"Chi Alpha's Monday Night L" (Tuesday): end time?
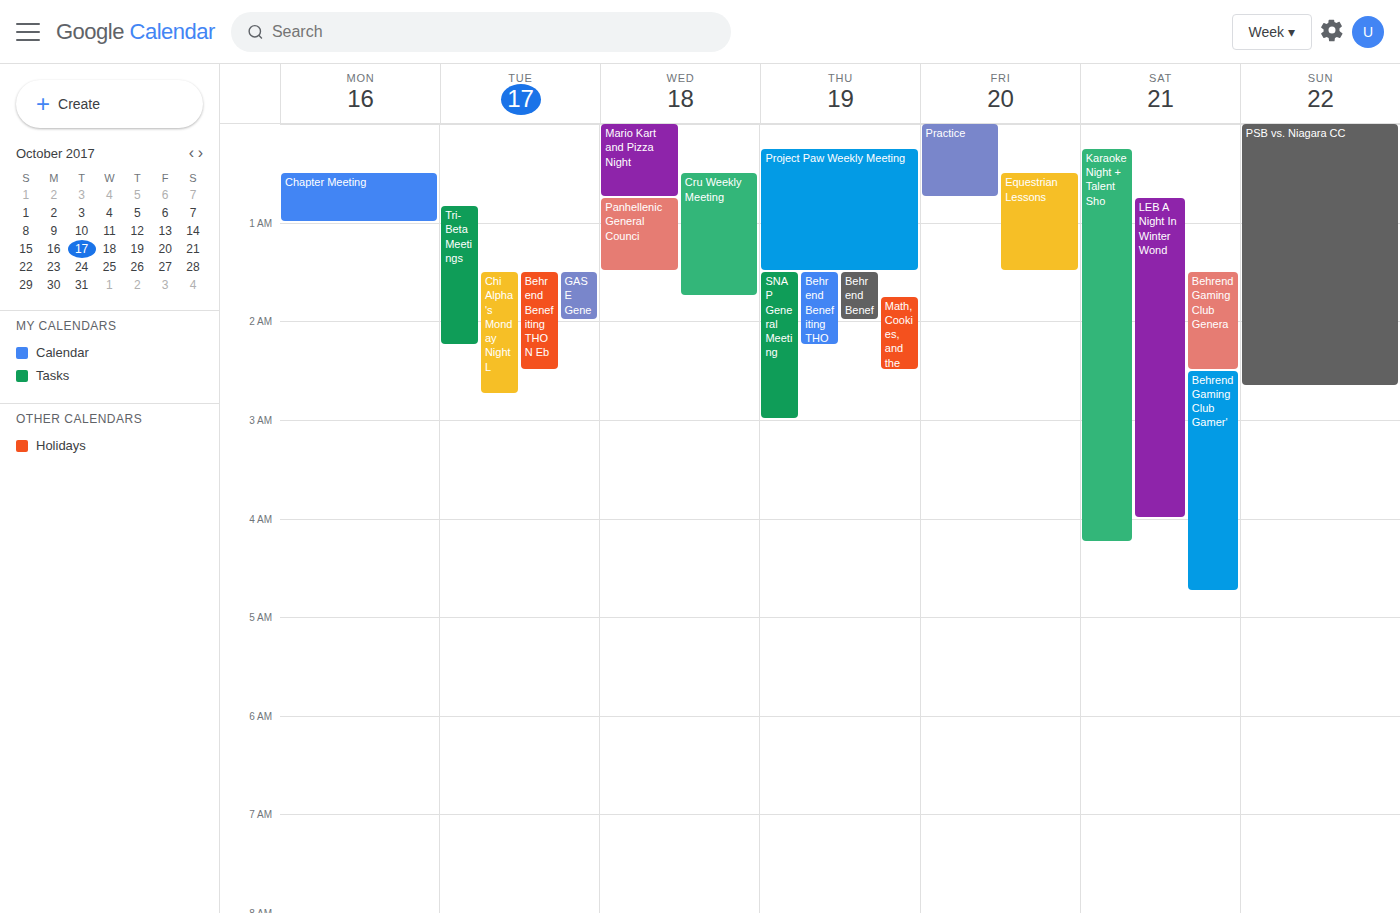
2:45 AM